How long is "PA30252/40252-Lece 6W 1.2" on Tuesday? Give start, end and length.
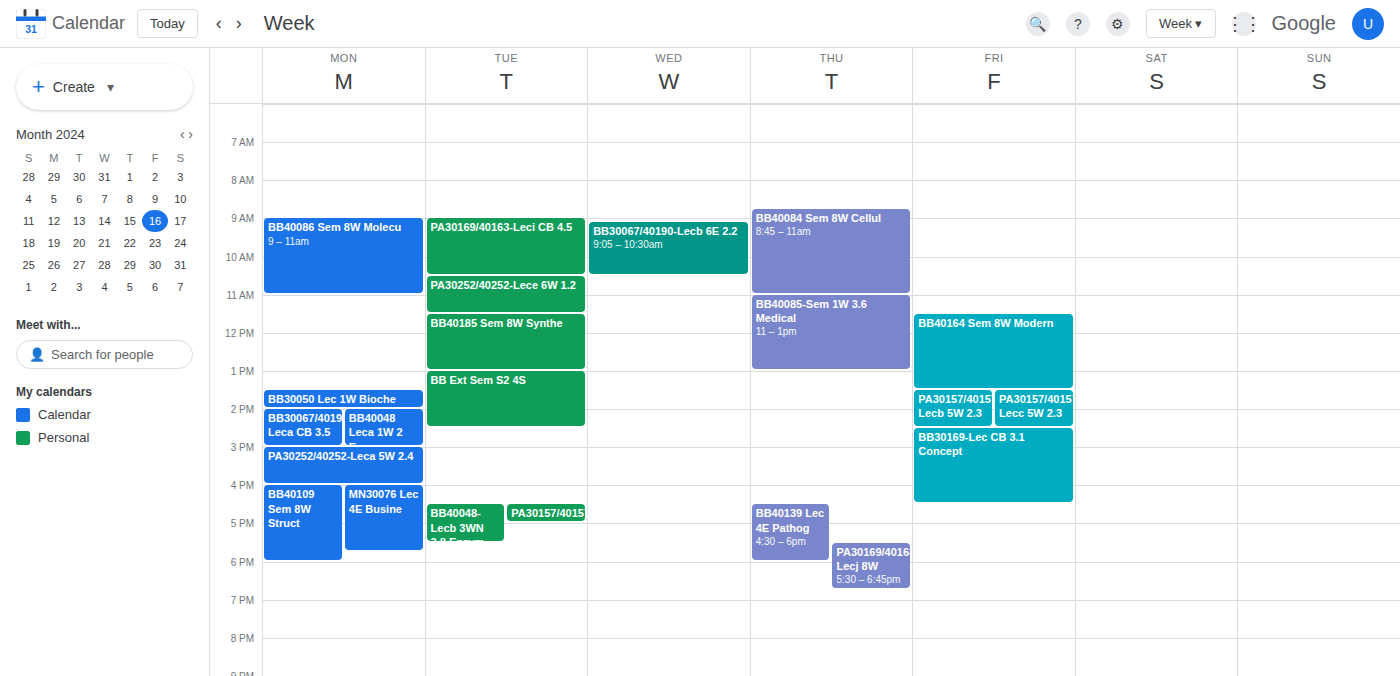
10:30 AM to 11:30 AM, 1 hour